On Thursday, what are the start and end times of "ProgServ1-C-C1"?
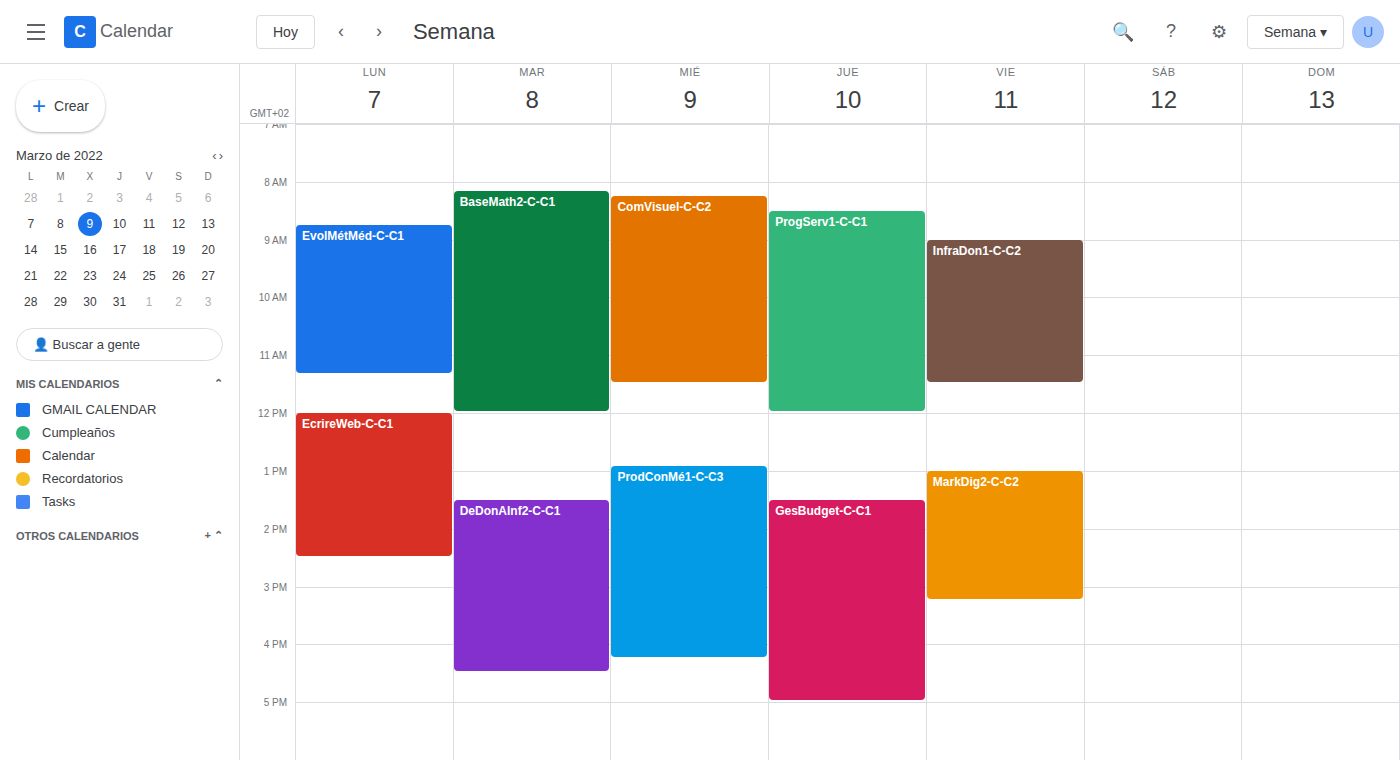
8:30 AM to 12:00 PM